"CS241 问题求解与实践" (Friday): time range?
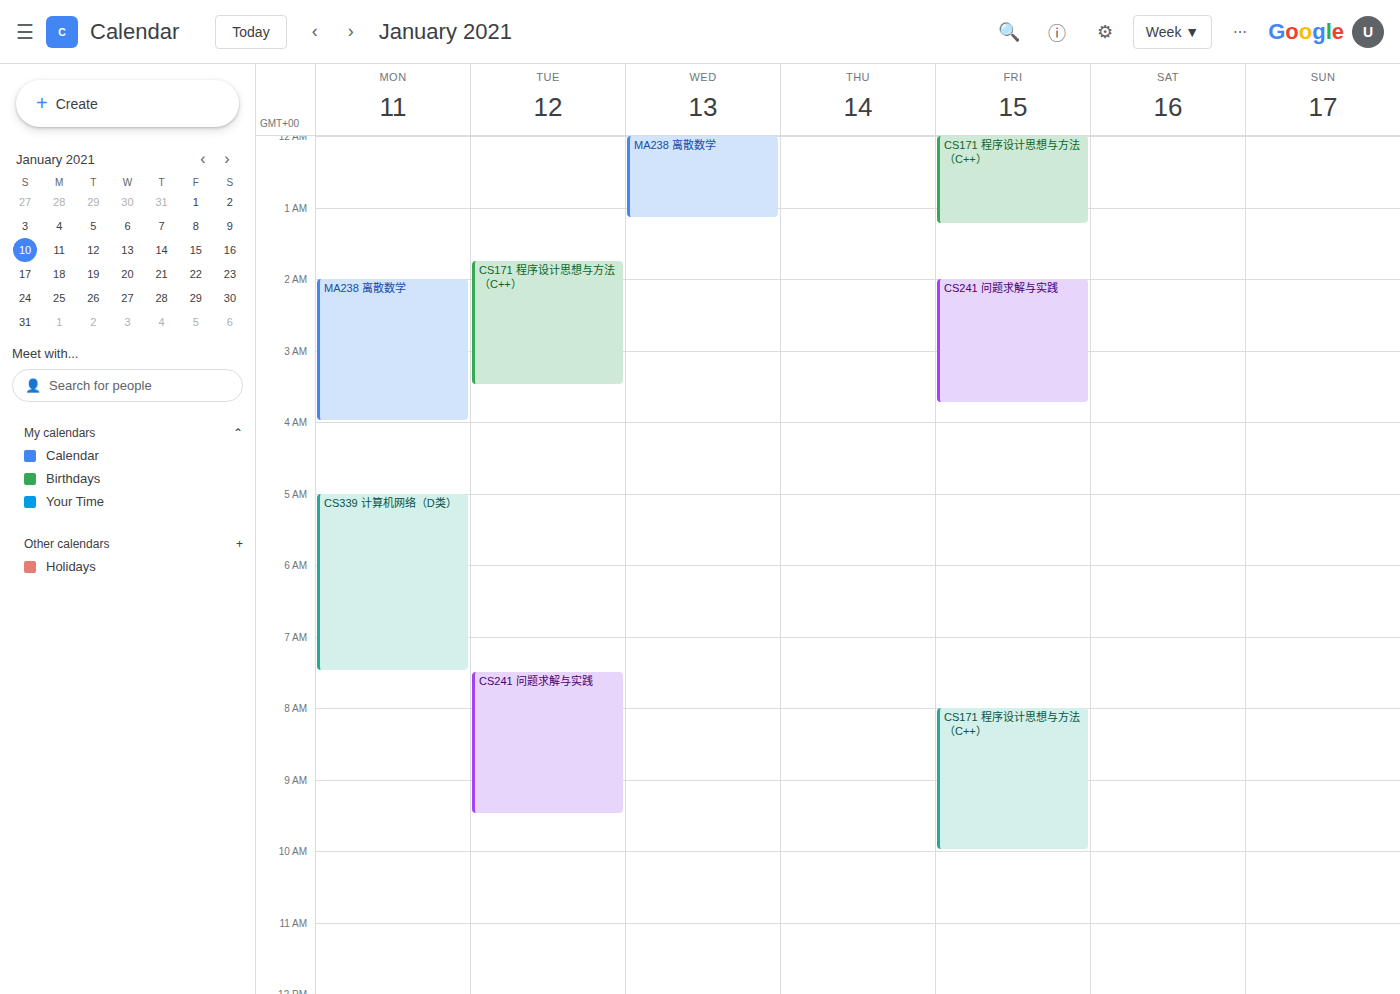
02:00 to 03:45